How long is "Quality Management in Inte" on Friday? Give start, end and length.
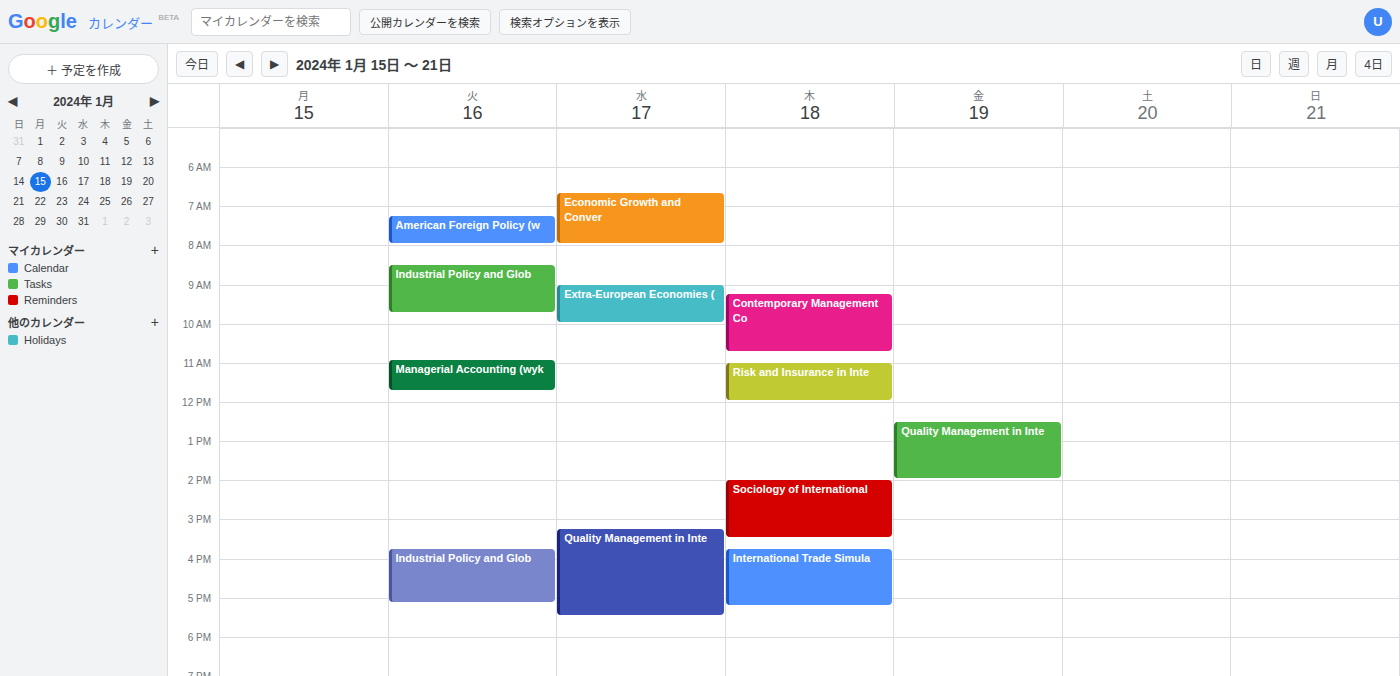
12:30 to 14:00, 1 hour 30 minutes